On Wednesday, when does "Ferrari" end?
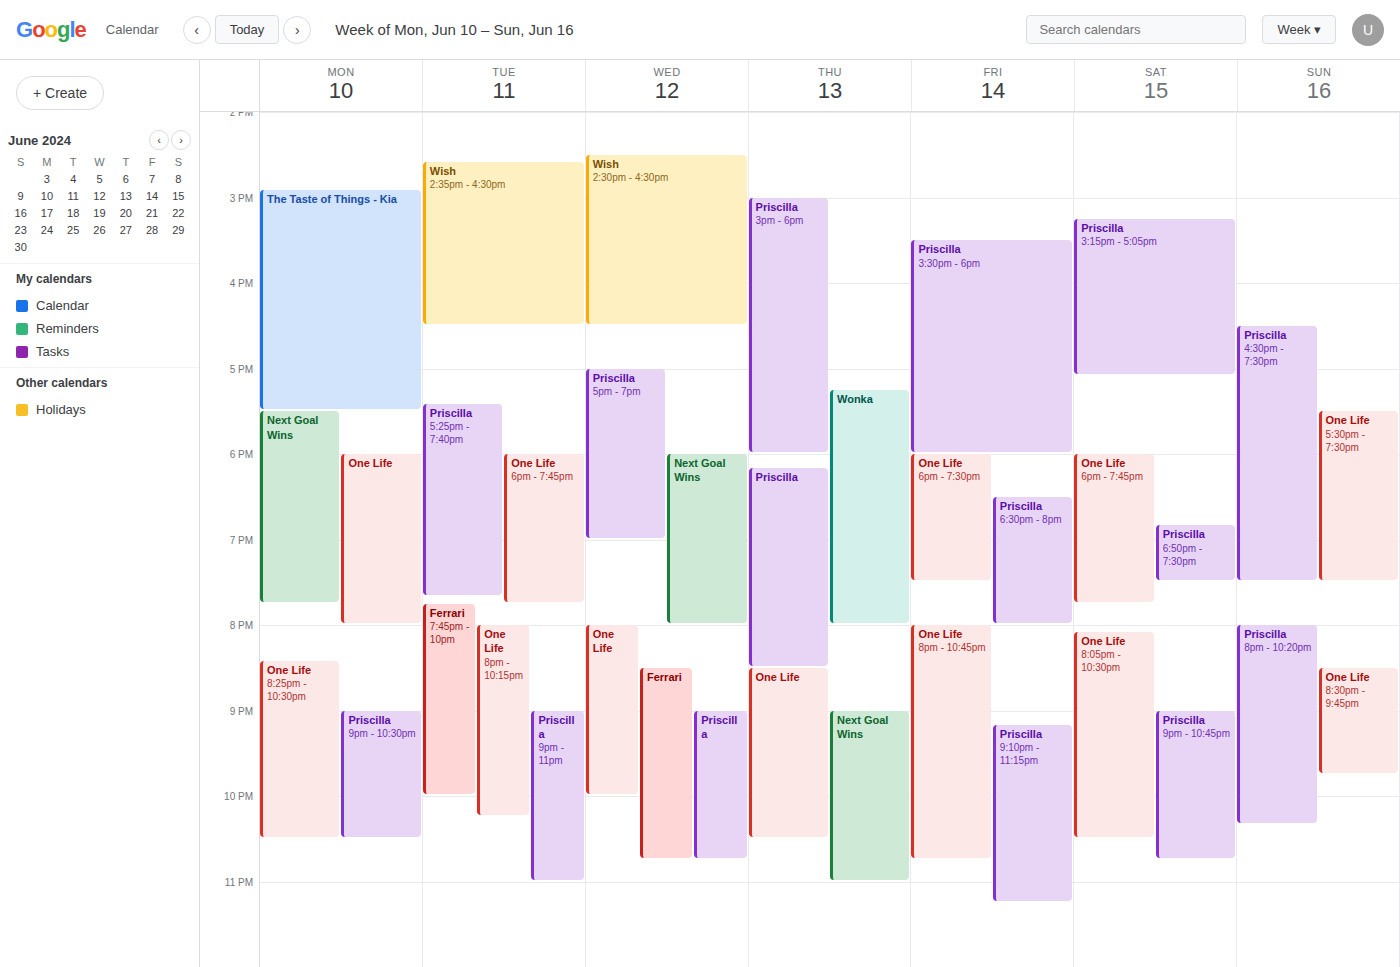
10:45 PM